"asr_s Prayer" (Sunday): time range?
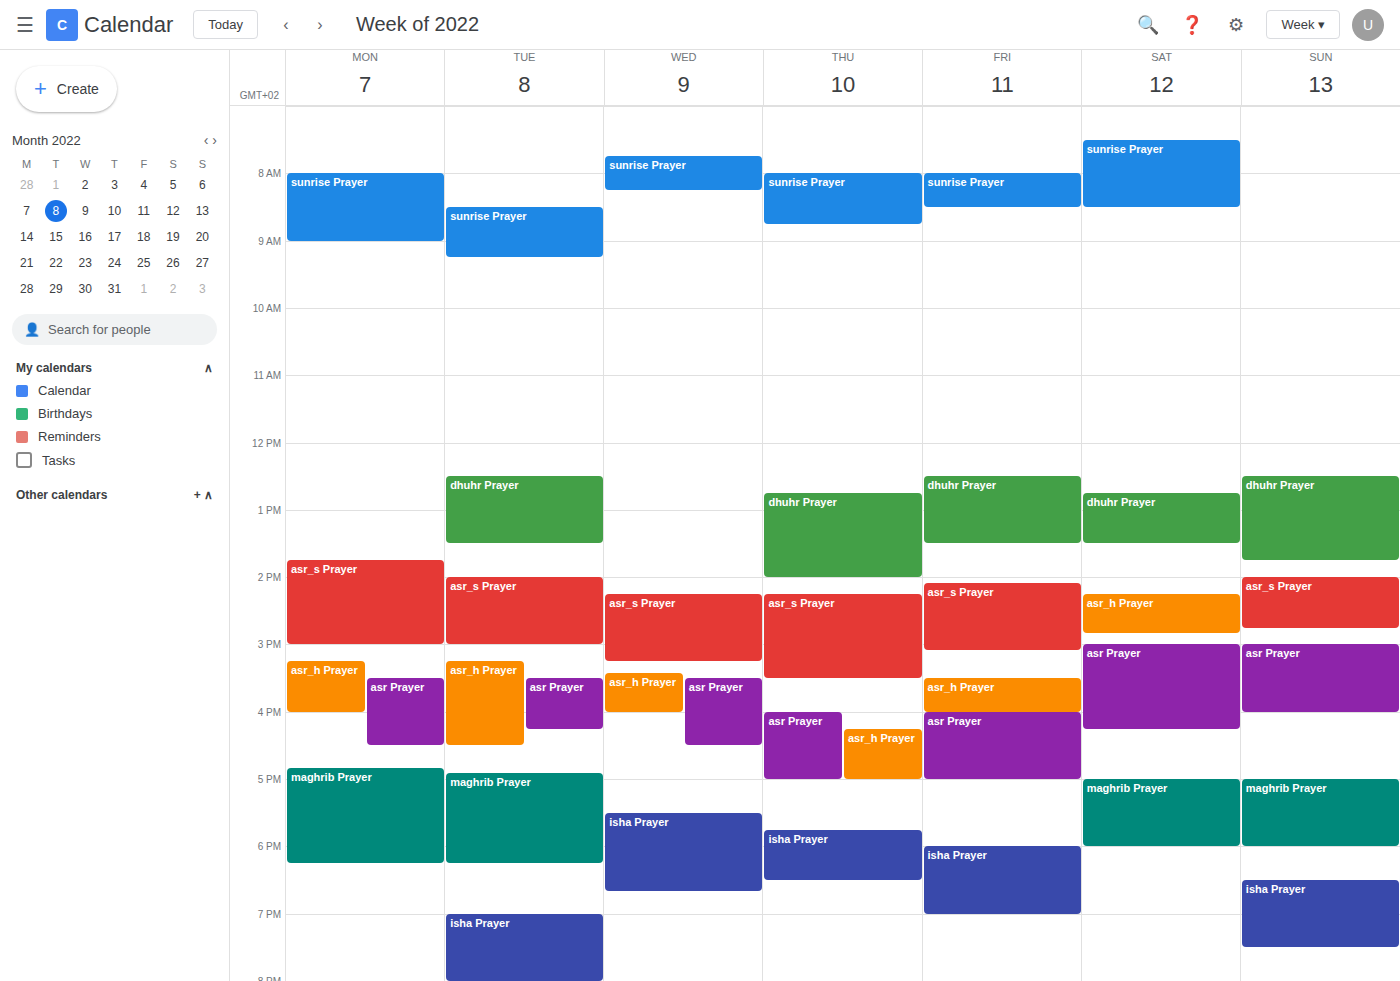
2:00 PM to 2:45 PM